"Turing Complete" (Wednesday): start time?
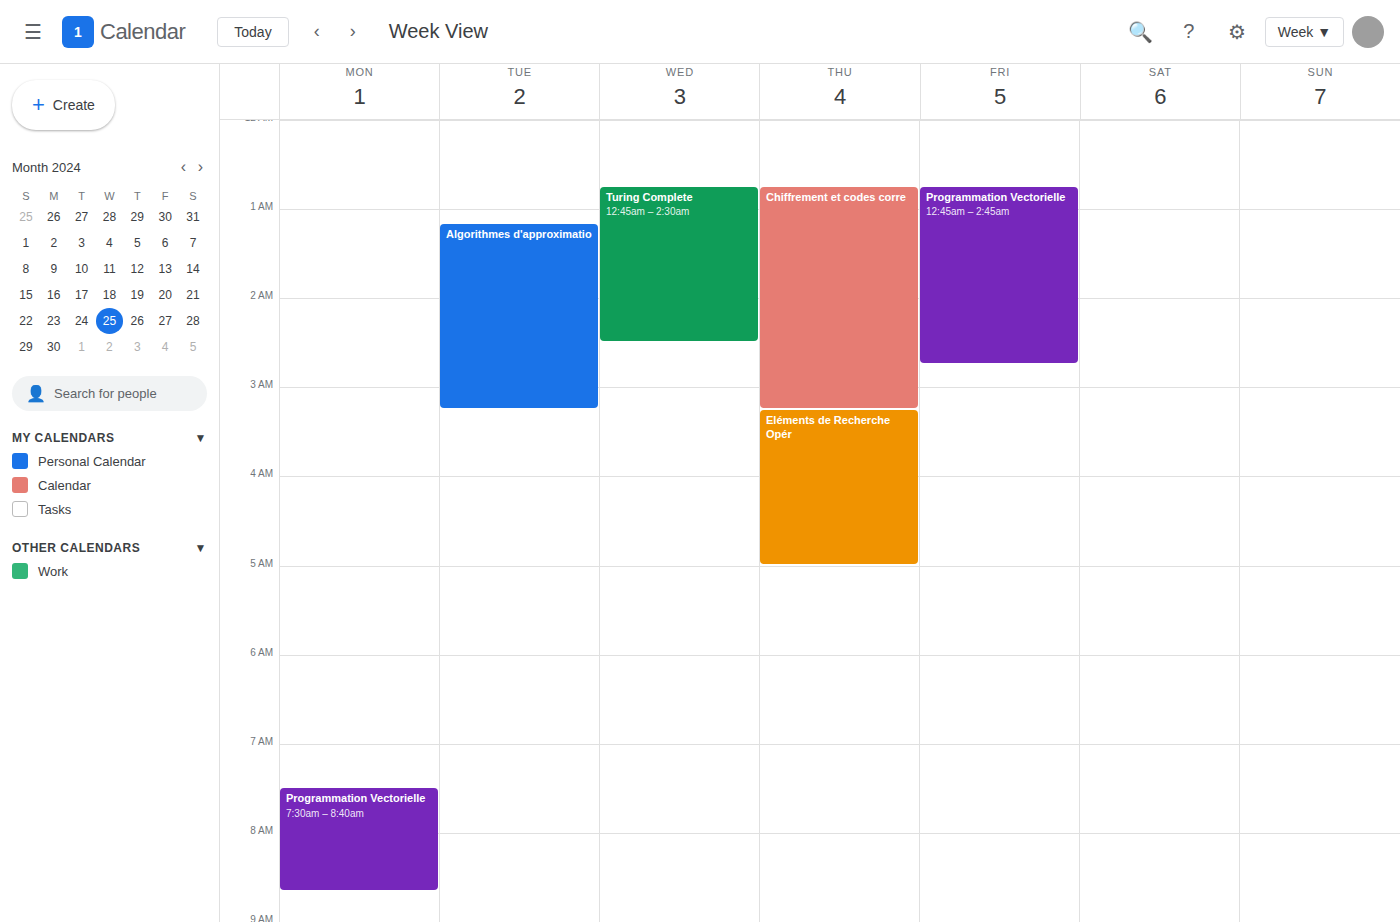
12:45 AM